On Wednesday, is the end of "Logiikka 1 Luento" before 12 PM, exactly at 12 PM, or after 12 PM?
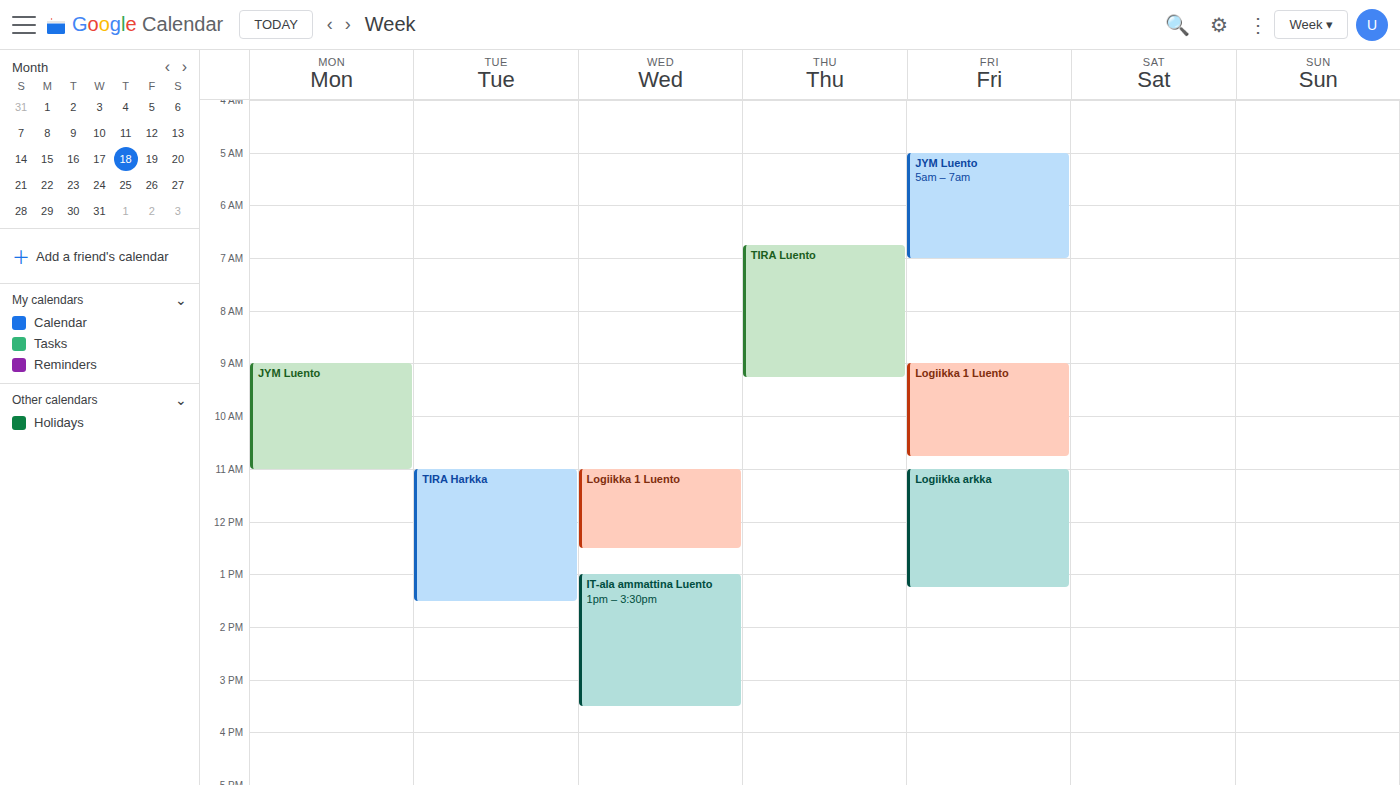
12:30 PM -- after 12 PM, 30 minutes below the 12 PM line.